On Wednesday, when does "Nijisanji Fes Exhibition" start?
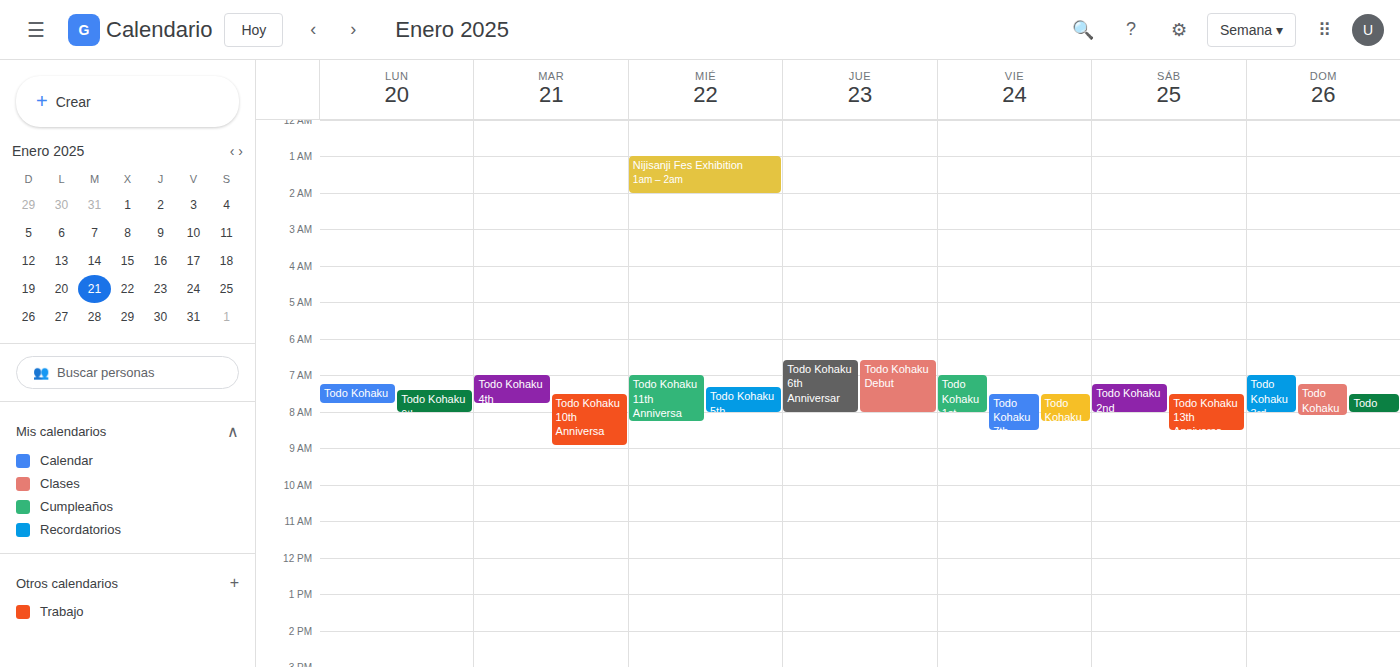
01:00